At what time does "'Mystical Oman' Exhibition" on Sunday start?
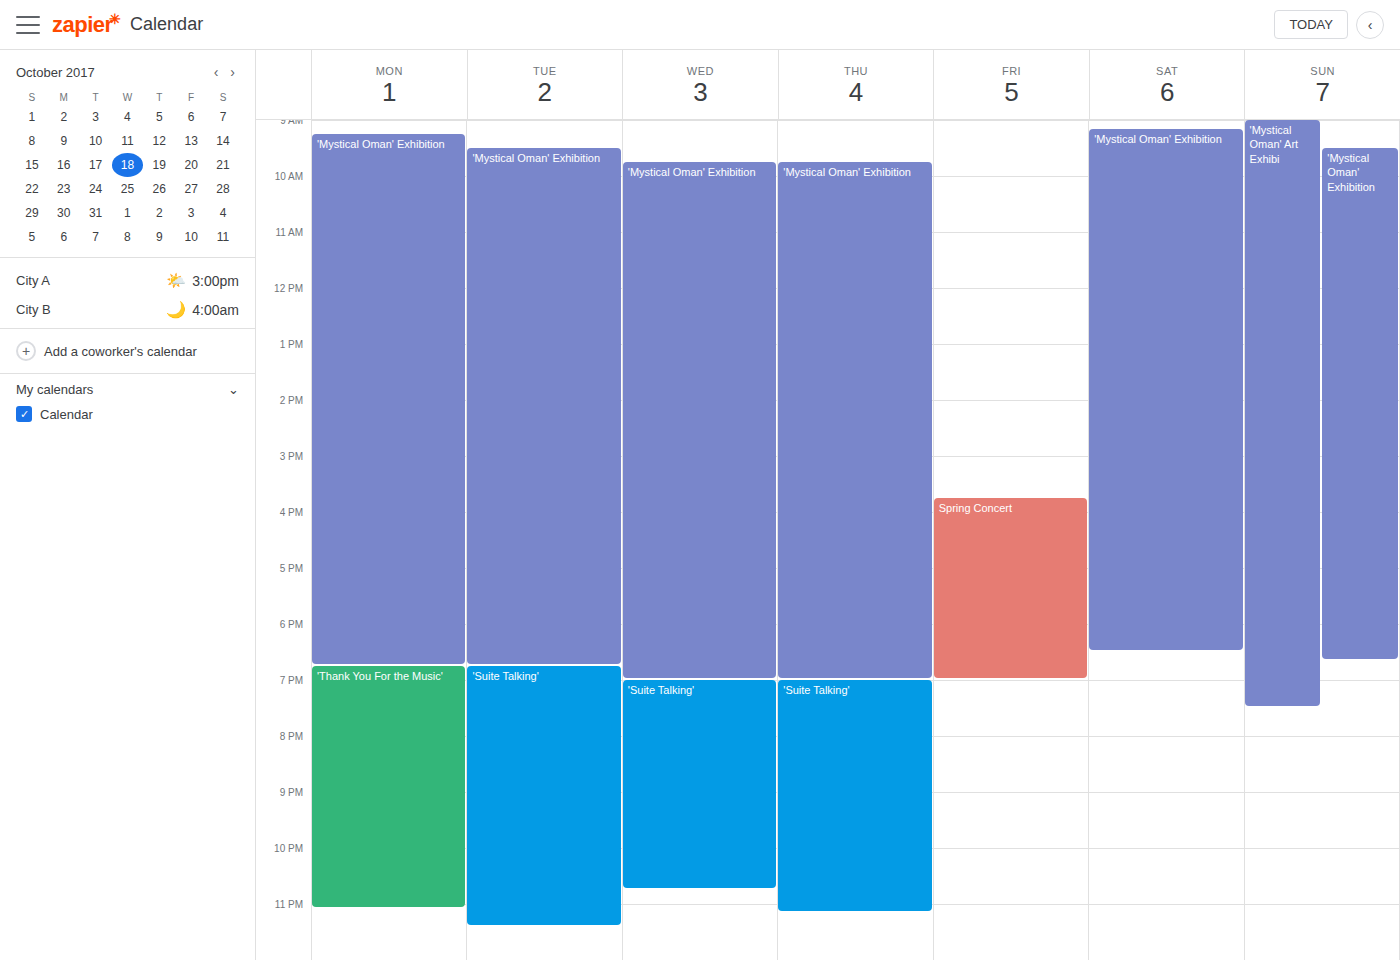
9:30 AM